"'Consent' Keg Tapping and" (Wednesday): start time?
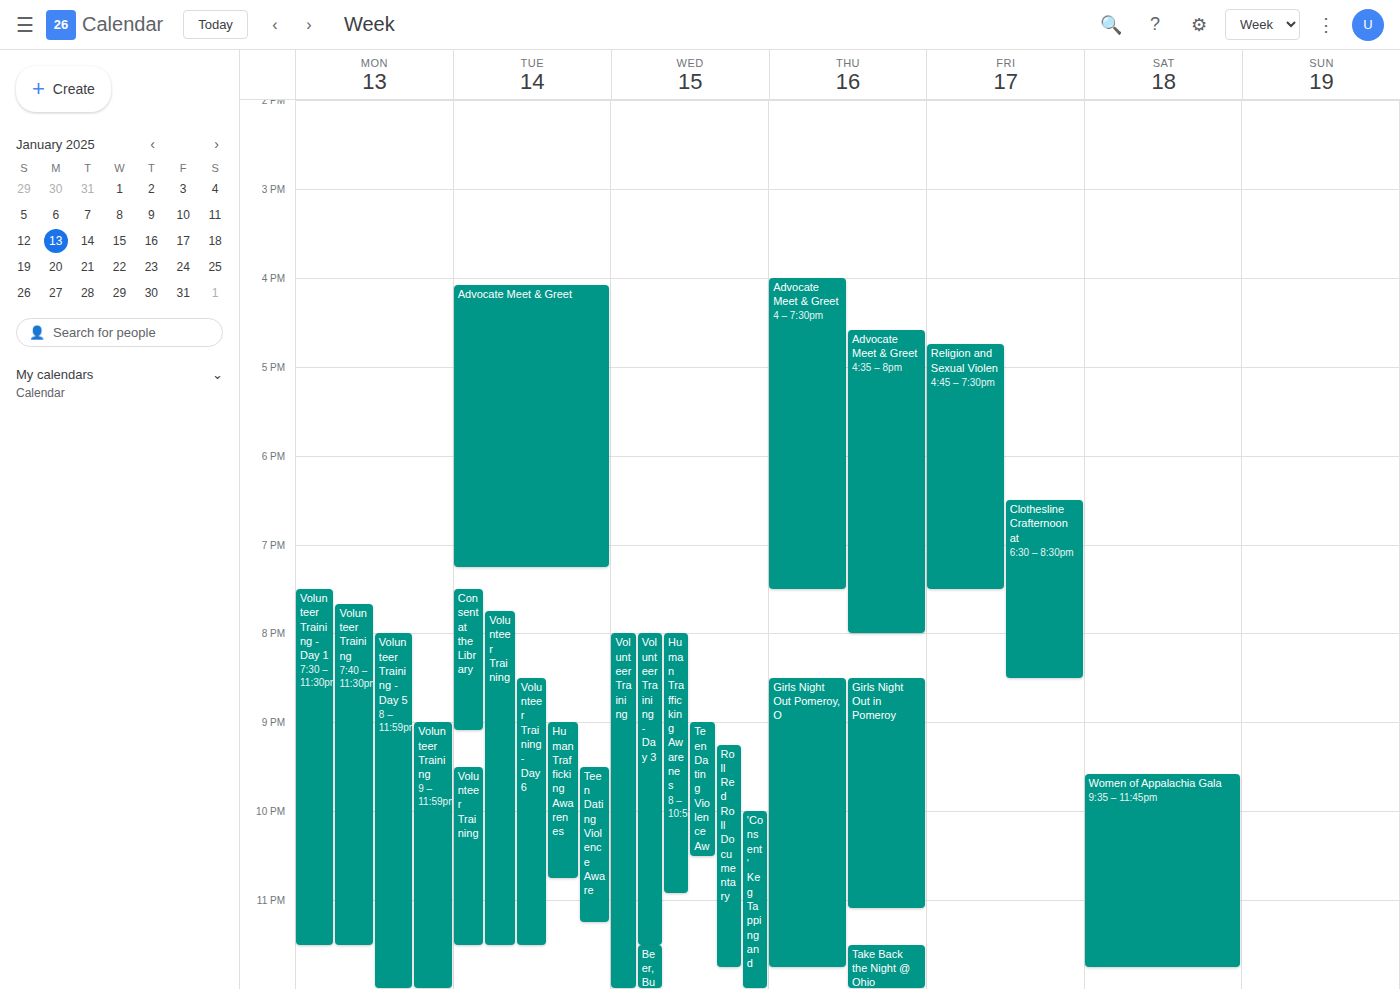
10:00 PM